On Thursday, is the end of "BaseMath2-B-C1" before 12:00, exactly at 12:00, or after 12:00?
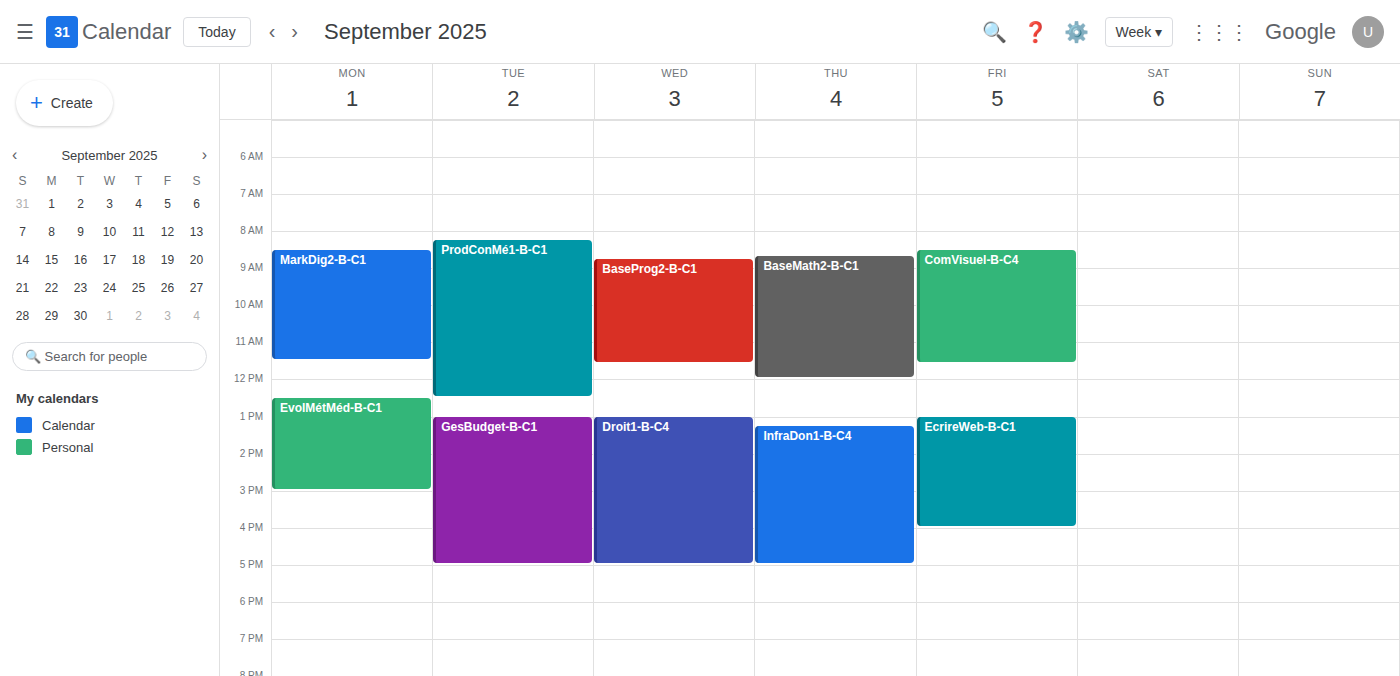
12:00 -- exactly at 12:00, on the 12:00 line.